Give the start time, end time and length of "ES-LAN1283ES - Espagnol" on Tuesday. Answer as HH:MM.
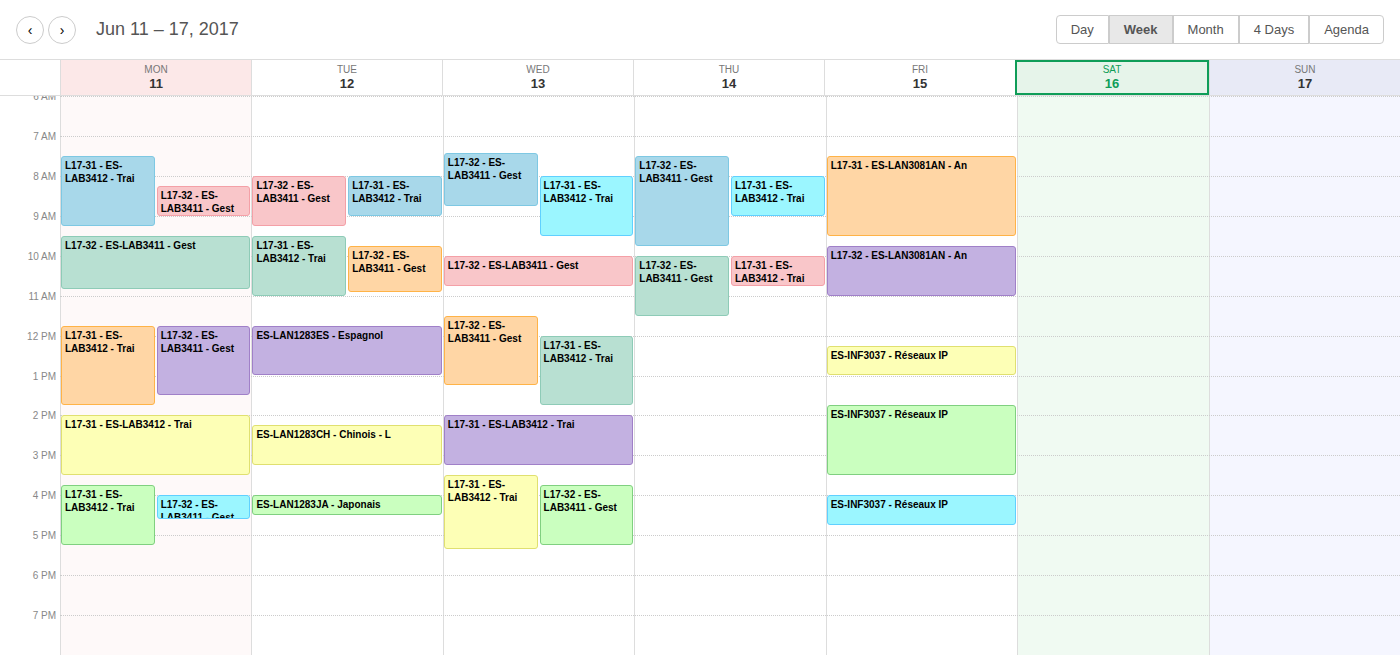
11:45 to 13:00, 1 hour 15 minutes